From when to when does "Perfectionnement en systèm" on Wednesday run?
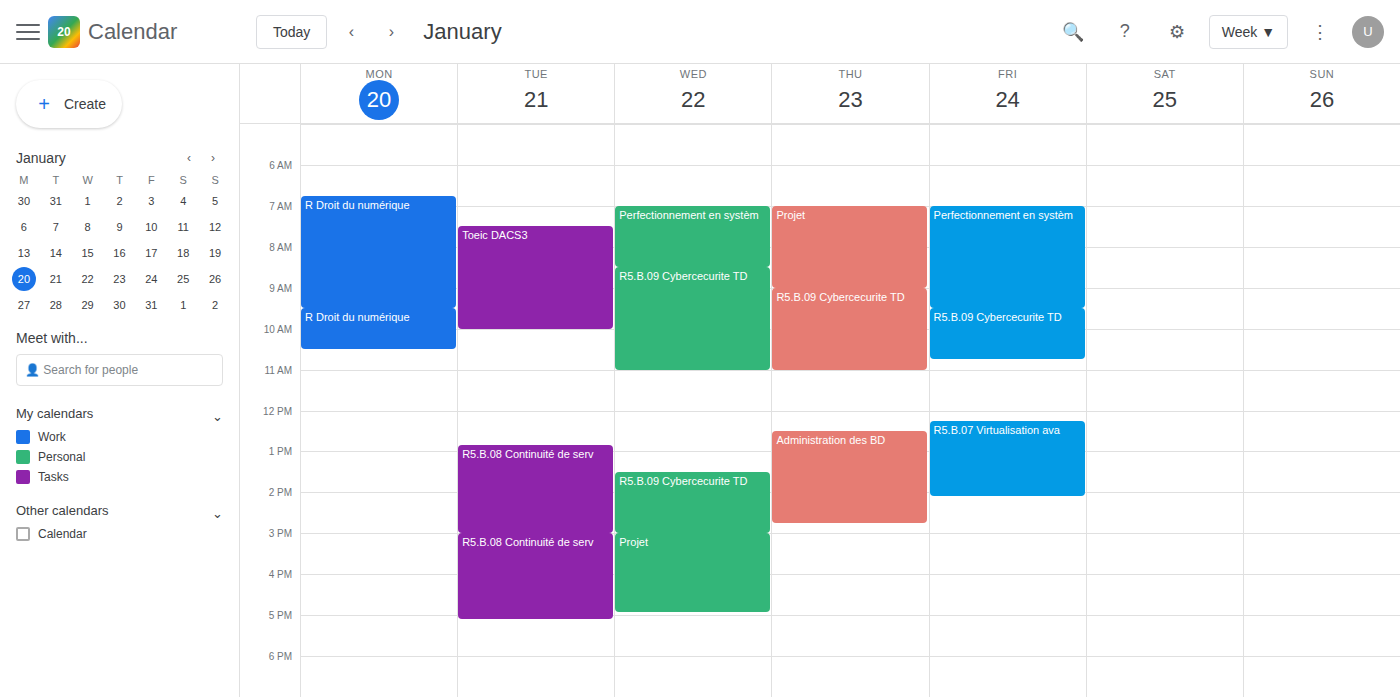
7:00 AM to 8:30 AM